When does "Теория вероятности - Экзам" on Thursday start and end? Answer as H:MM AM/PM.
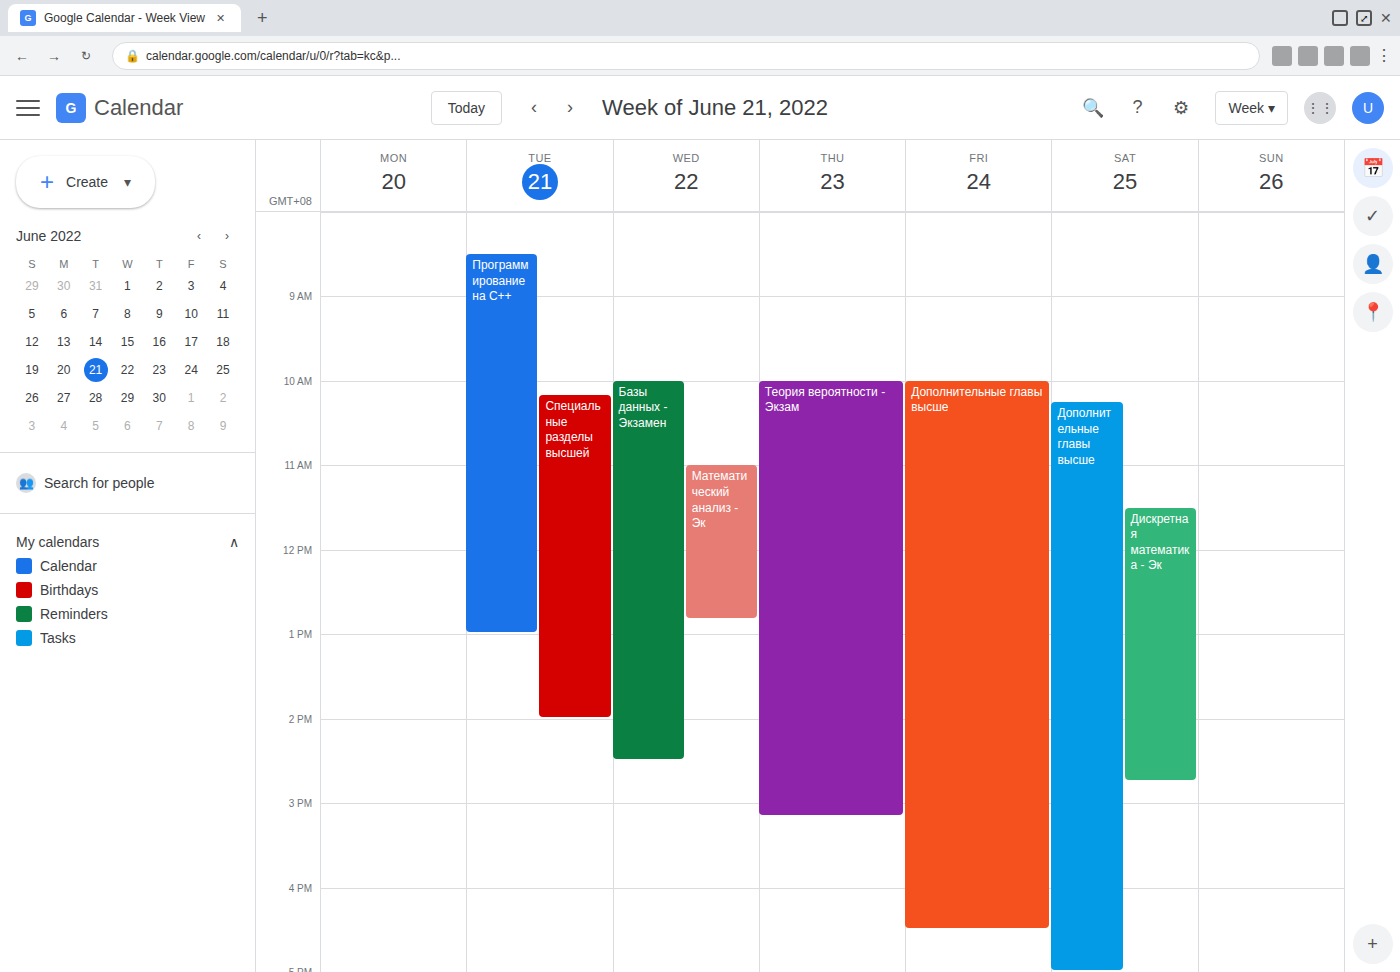
10:00 AM to 3:10 PM